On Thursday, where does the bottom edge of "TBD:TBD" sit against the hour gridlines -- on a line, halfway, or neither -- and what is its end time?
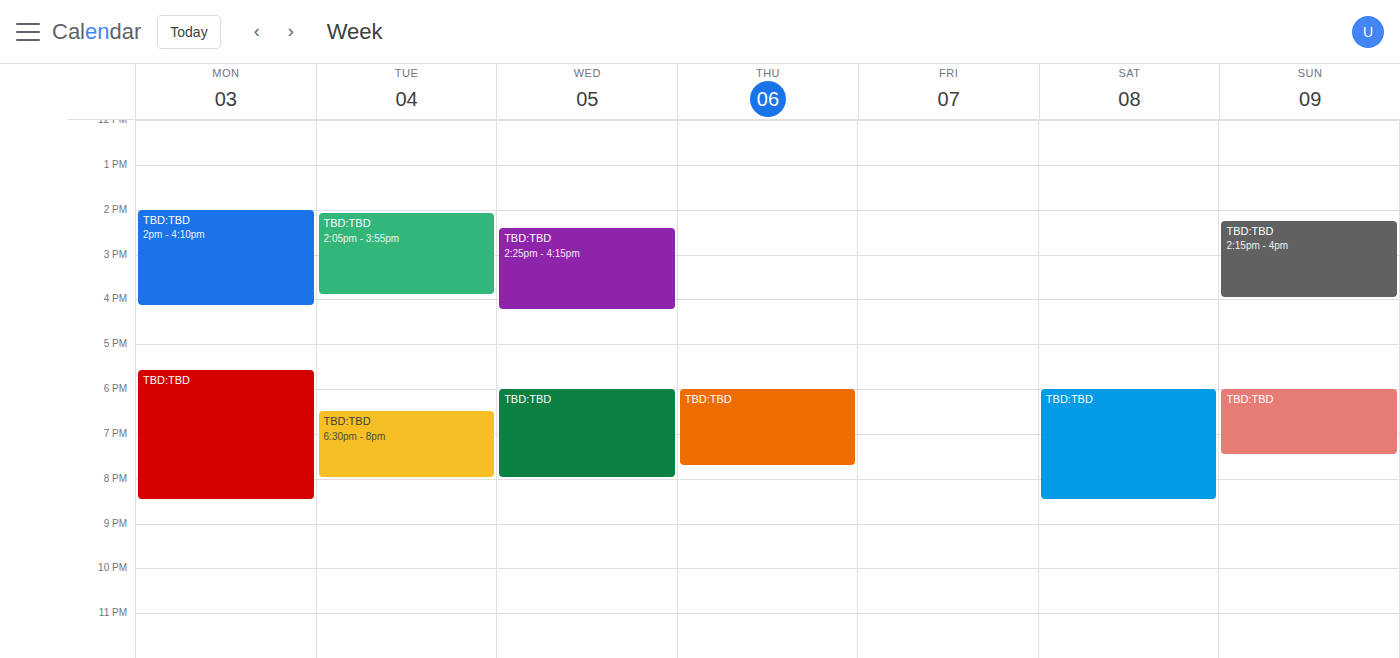
7:45 PM -- neither: three quarters of the way from the 7 PM line to the 8 PM line.